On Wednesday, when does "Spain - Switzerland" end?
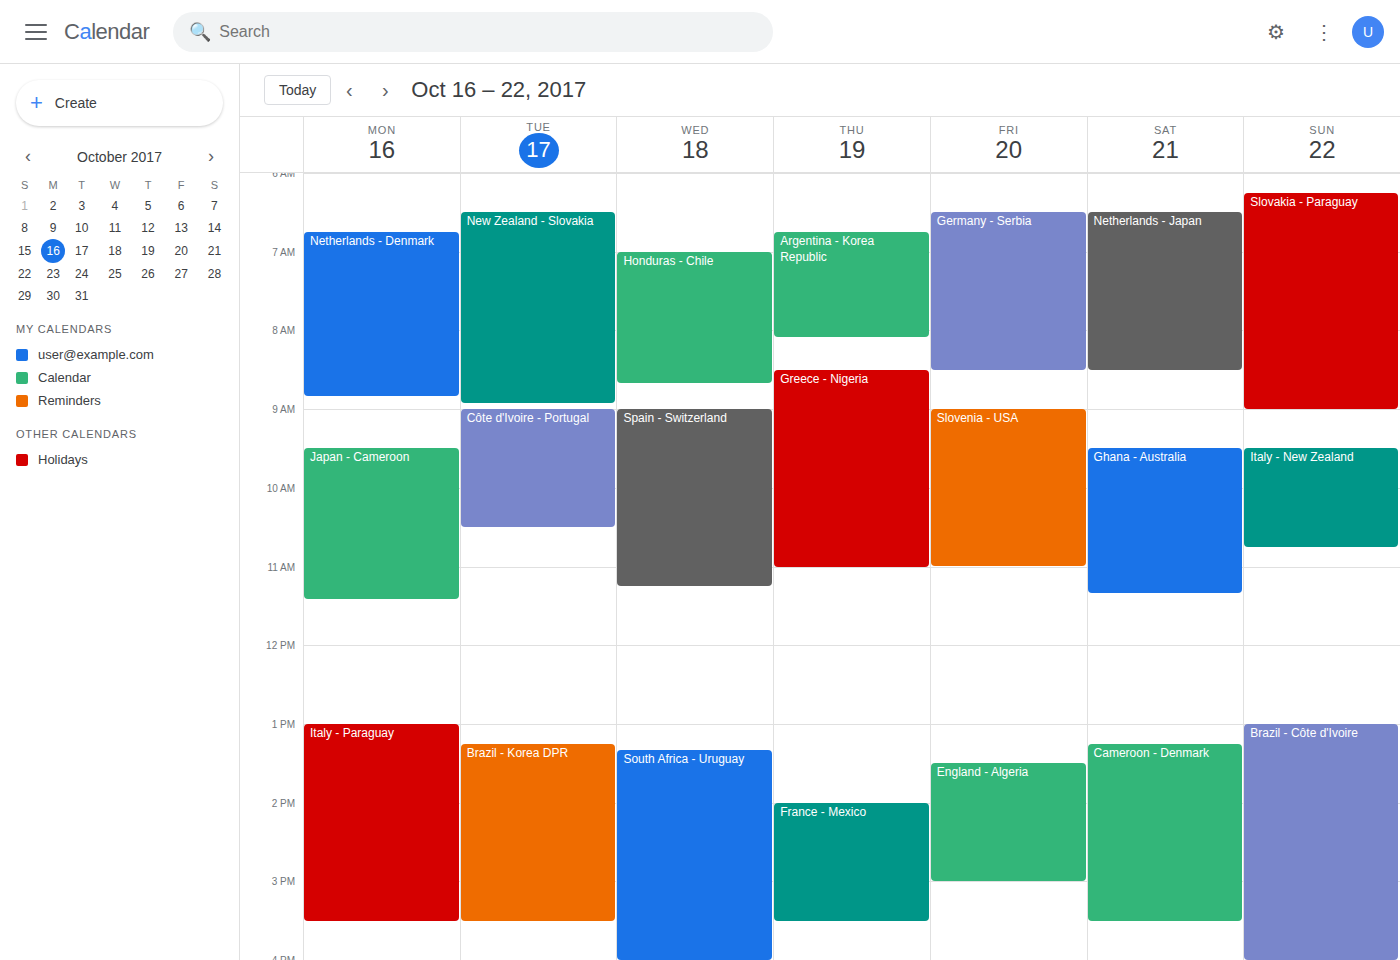
11:15 AM